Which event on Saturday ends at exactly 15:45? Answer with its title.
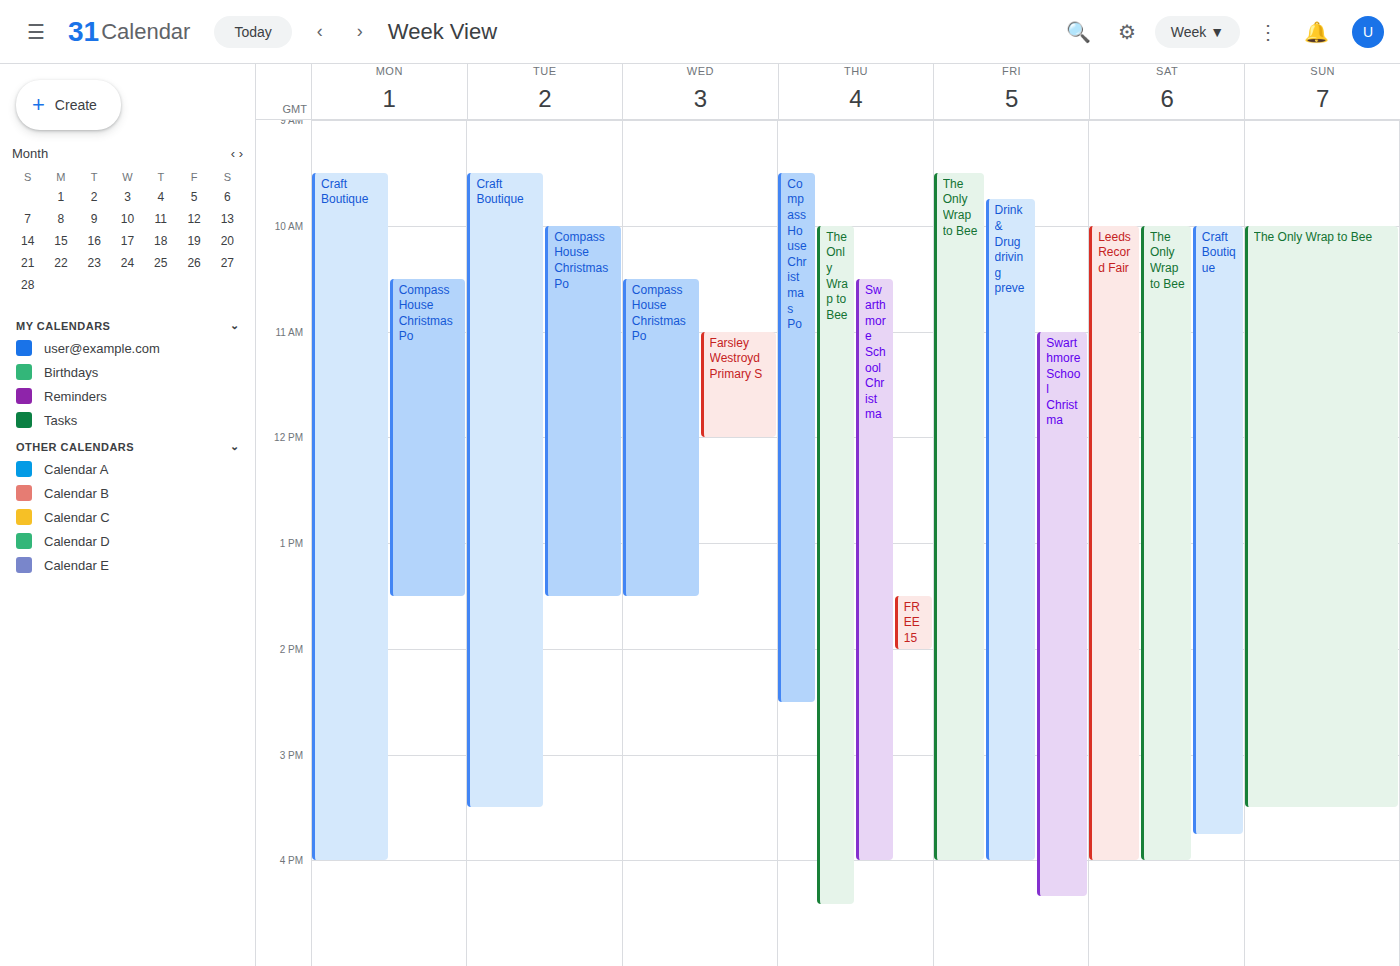
"Craft Boutique"